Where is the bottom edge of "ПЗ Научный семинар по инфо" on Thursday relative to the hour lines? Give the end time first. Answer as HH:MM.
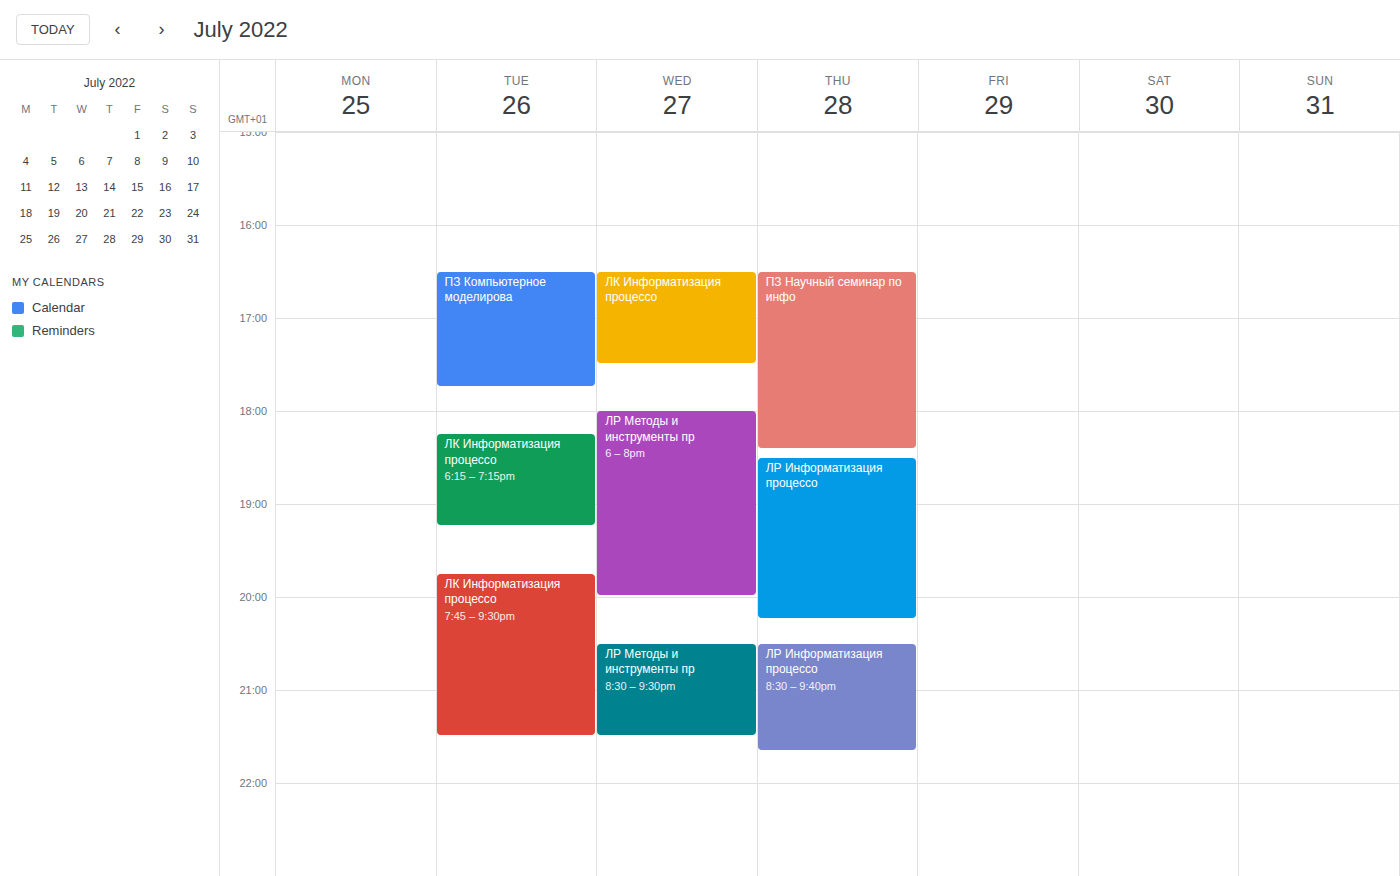
18:25 -- neither: 25 minutes below the 18:00 line and 35 minutes above the 19:00 line.